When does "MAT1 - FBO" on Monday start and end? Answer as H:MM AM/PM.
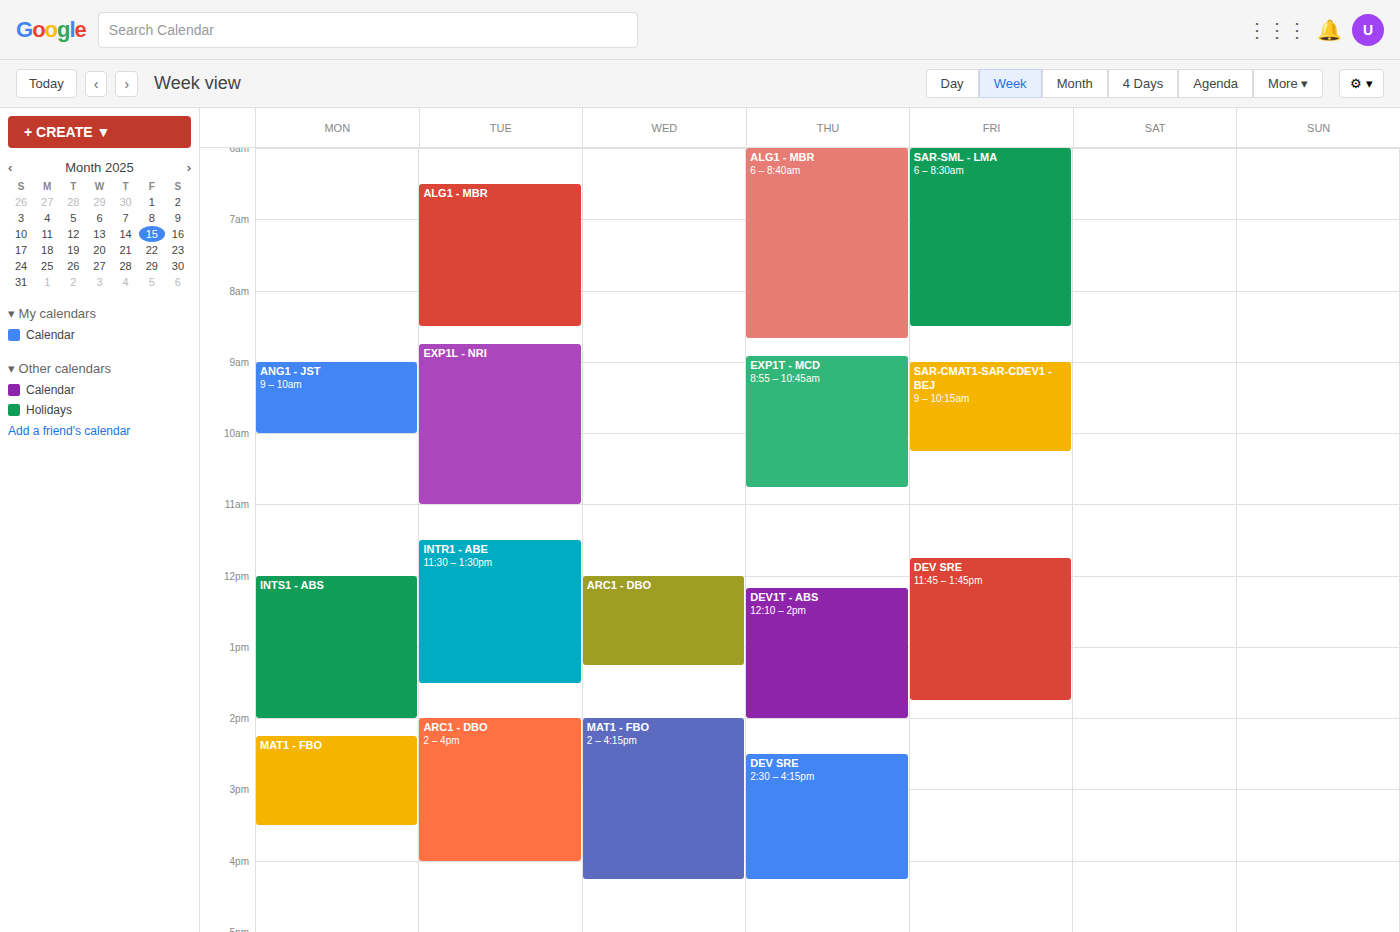
2:15 PM to 3:30 PM